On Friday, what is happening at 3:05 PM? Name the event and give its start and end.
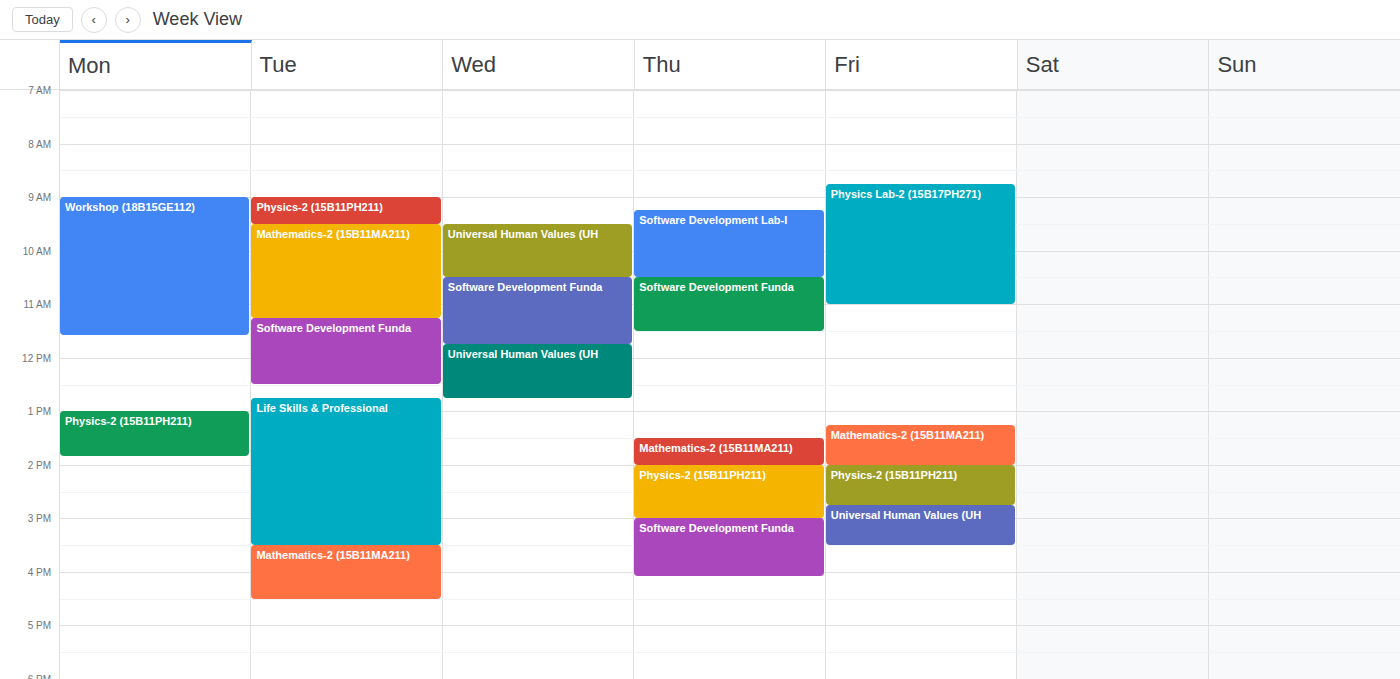
"Universal Human Values (UH", 2:45 PM to 3:30 PM